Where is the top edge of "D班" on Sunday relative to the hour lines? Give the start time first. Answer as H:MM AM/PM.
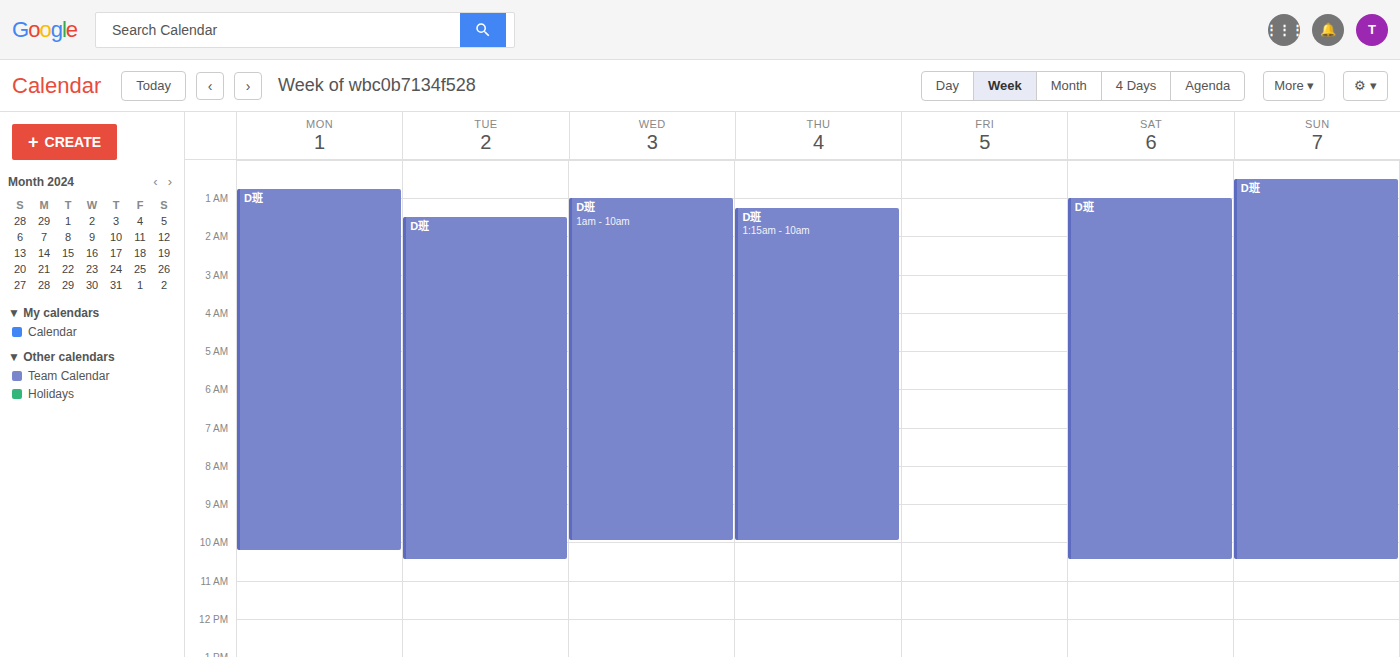
12:30 AM -- halfway between the 12 AM and 1 AM lines.